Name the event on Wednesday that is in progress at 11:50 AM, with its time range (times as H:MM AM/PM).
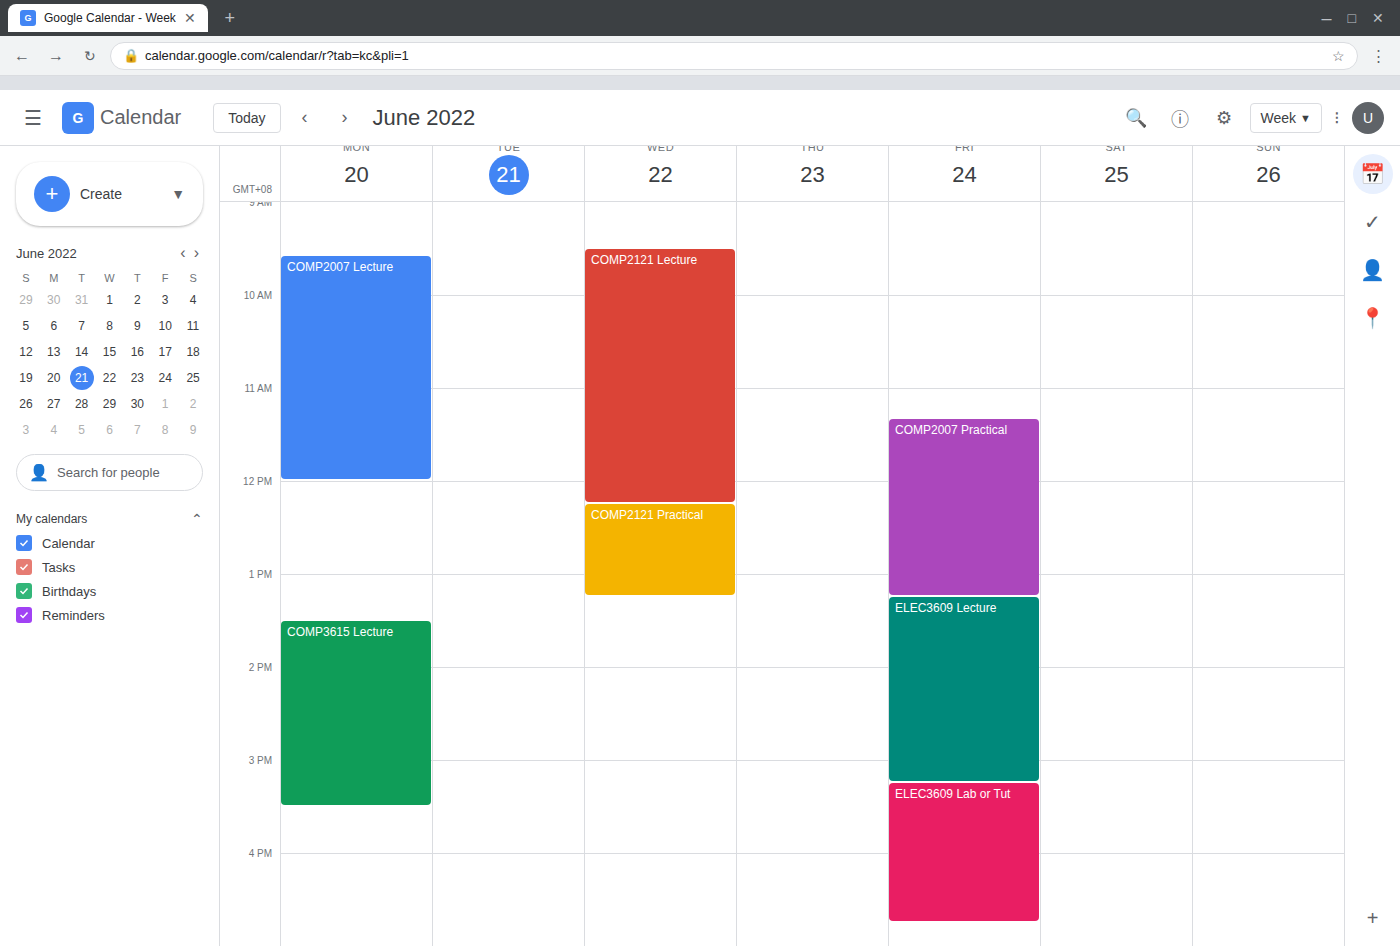
"COMP2121 Lecture", 9:30 AM to 12:15 PM